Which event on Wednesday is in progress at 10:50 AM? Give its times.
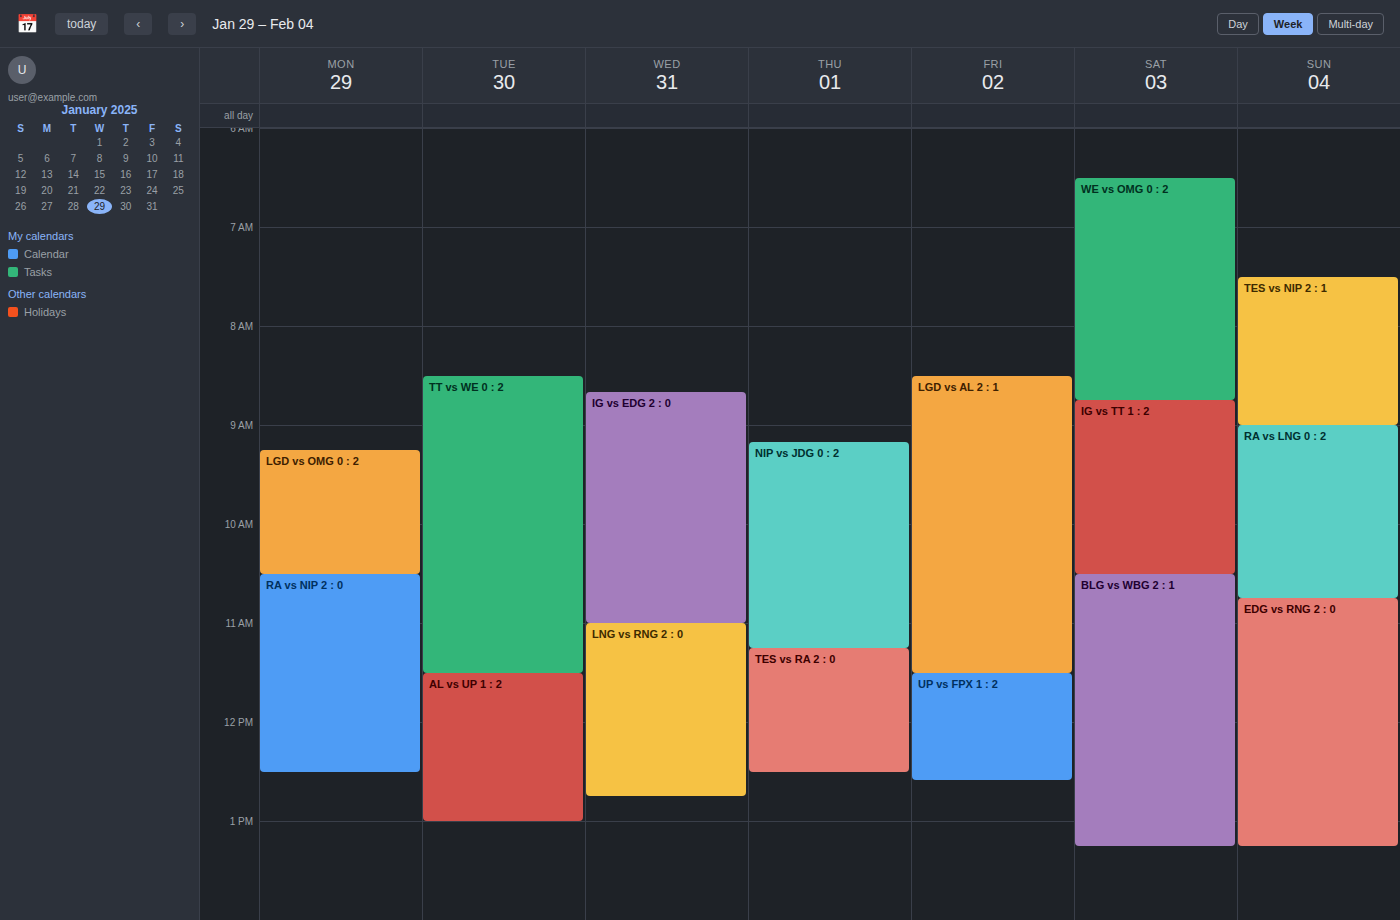
"IG vs EDG 2 : 0", 8:40 AM to 11:00 AM